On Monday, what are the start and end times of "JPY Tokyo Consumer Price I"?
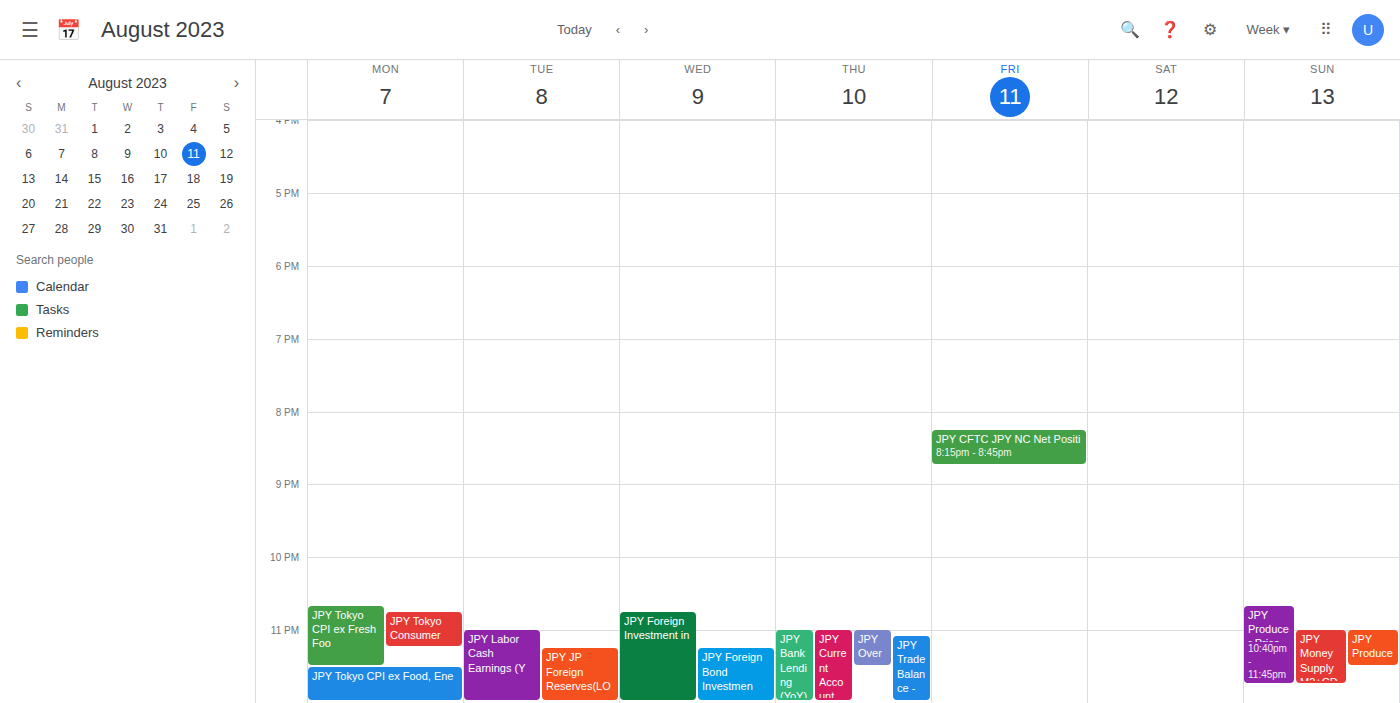
10:45 PM to 11:15 PM